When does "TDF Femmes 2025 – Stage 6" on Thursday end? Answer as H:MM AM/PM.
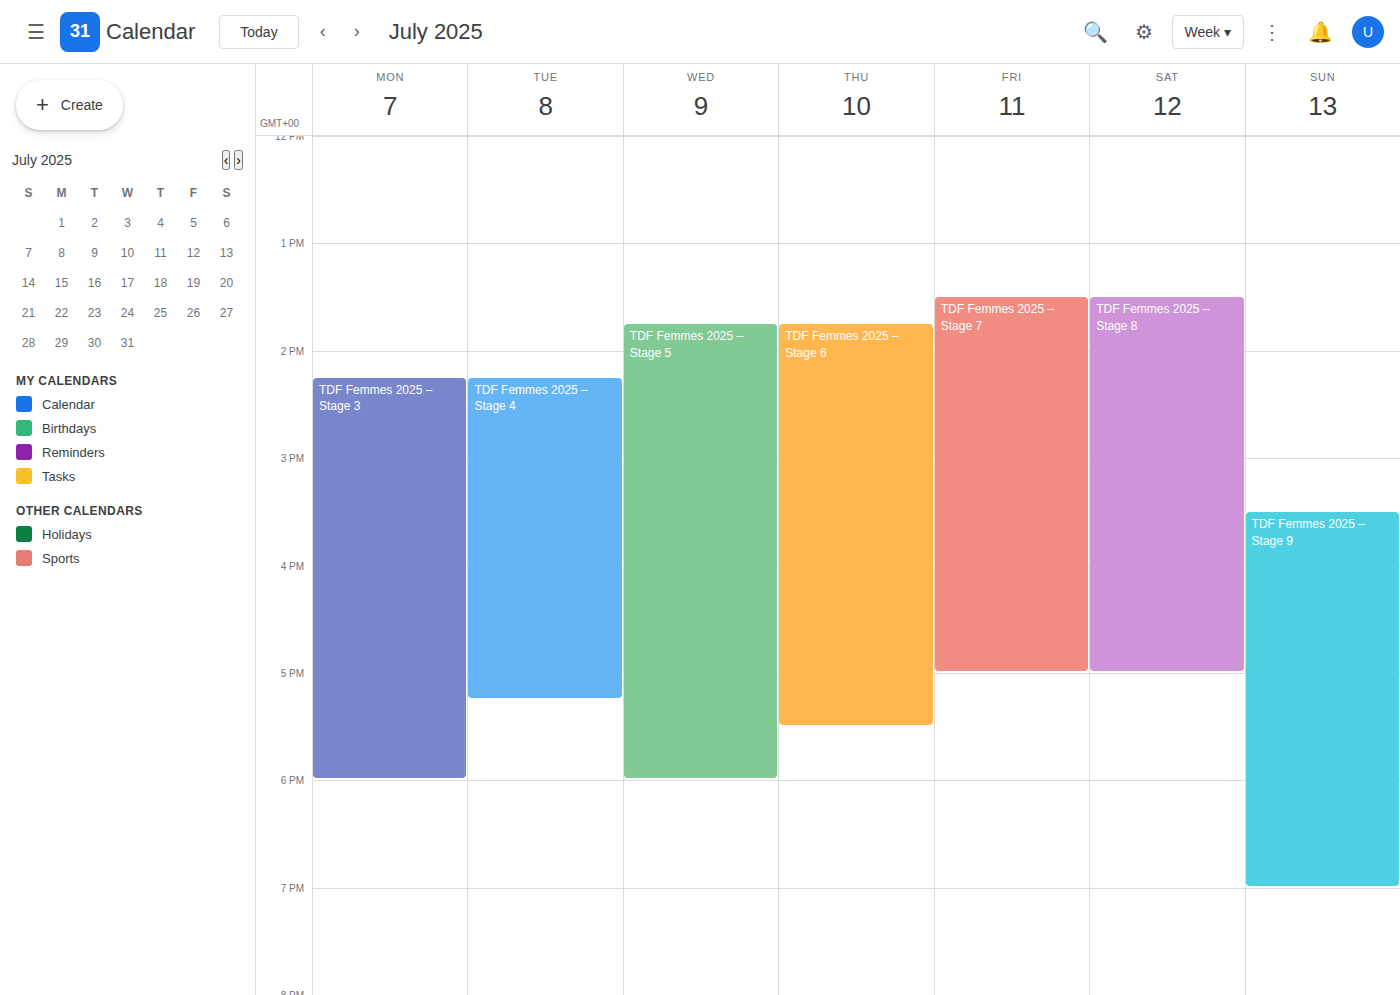
5:30 PM